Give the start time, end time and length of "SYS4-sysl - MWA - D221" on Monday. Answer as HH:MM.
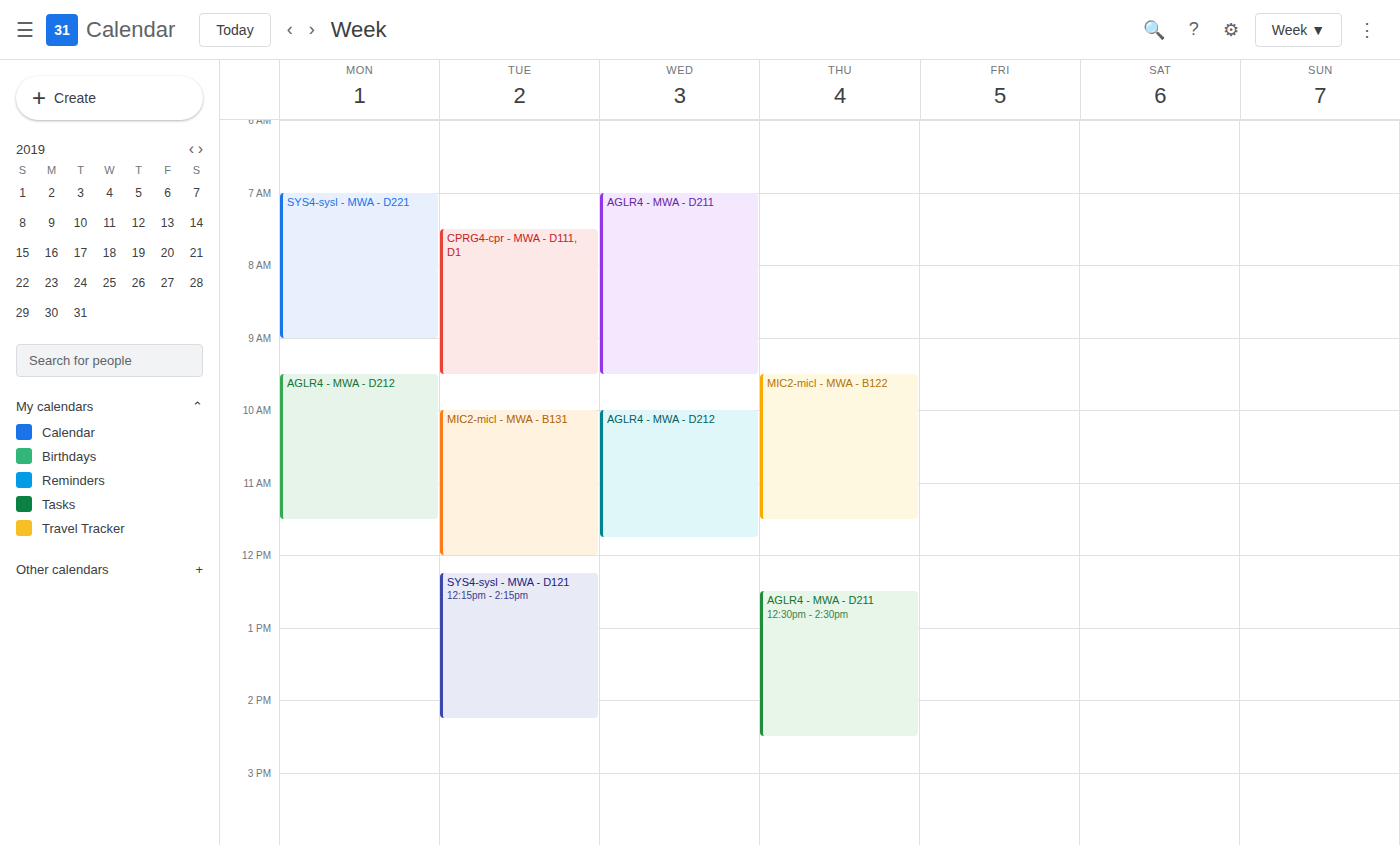
07:00 to 09:00, 2 hours